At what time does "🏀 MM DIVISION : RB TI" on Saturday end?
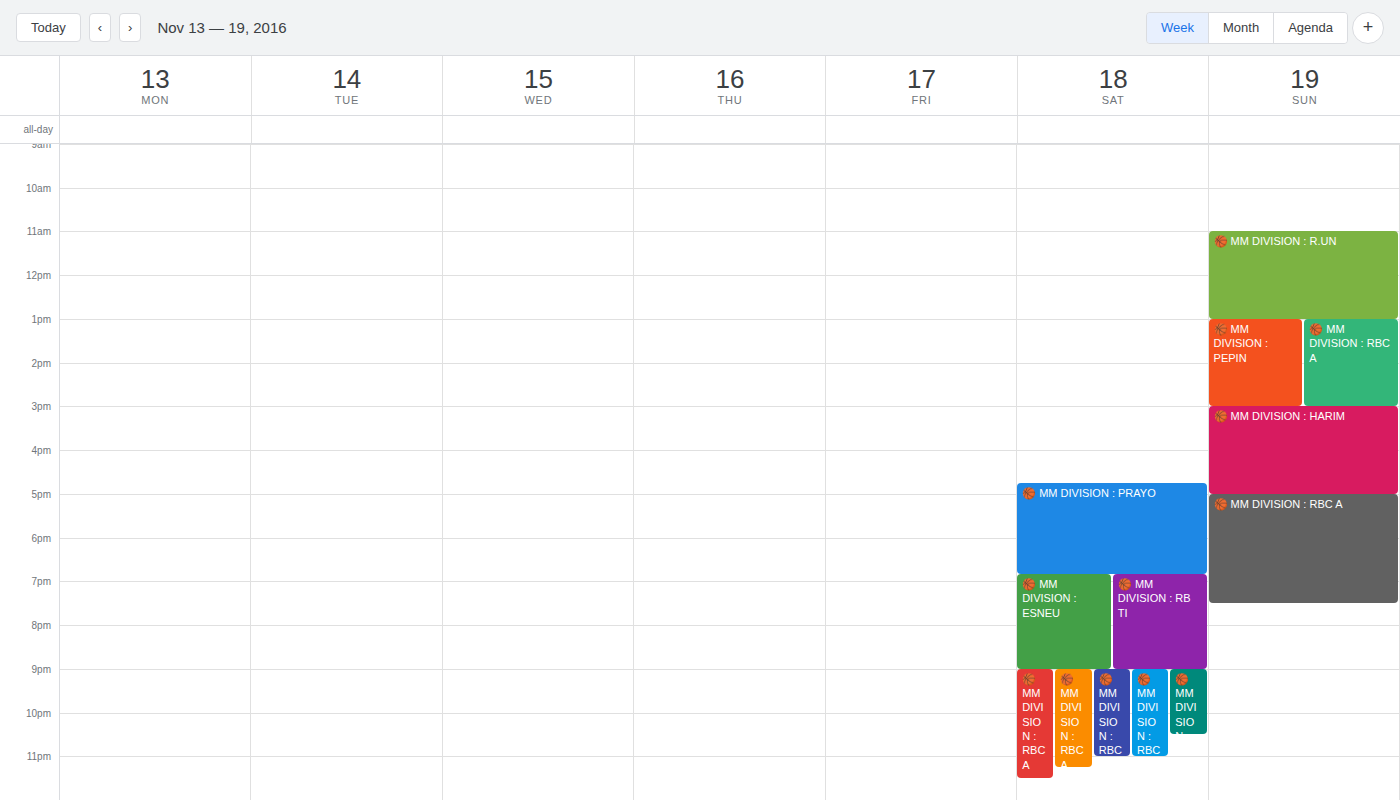
9:00 PM